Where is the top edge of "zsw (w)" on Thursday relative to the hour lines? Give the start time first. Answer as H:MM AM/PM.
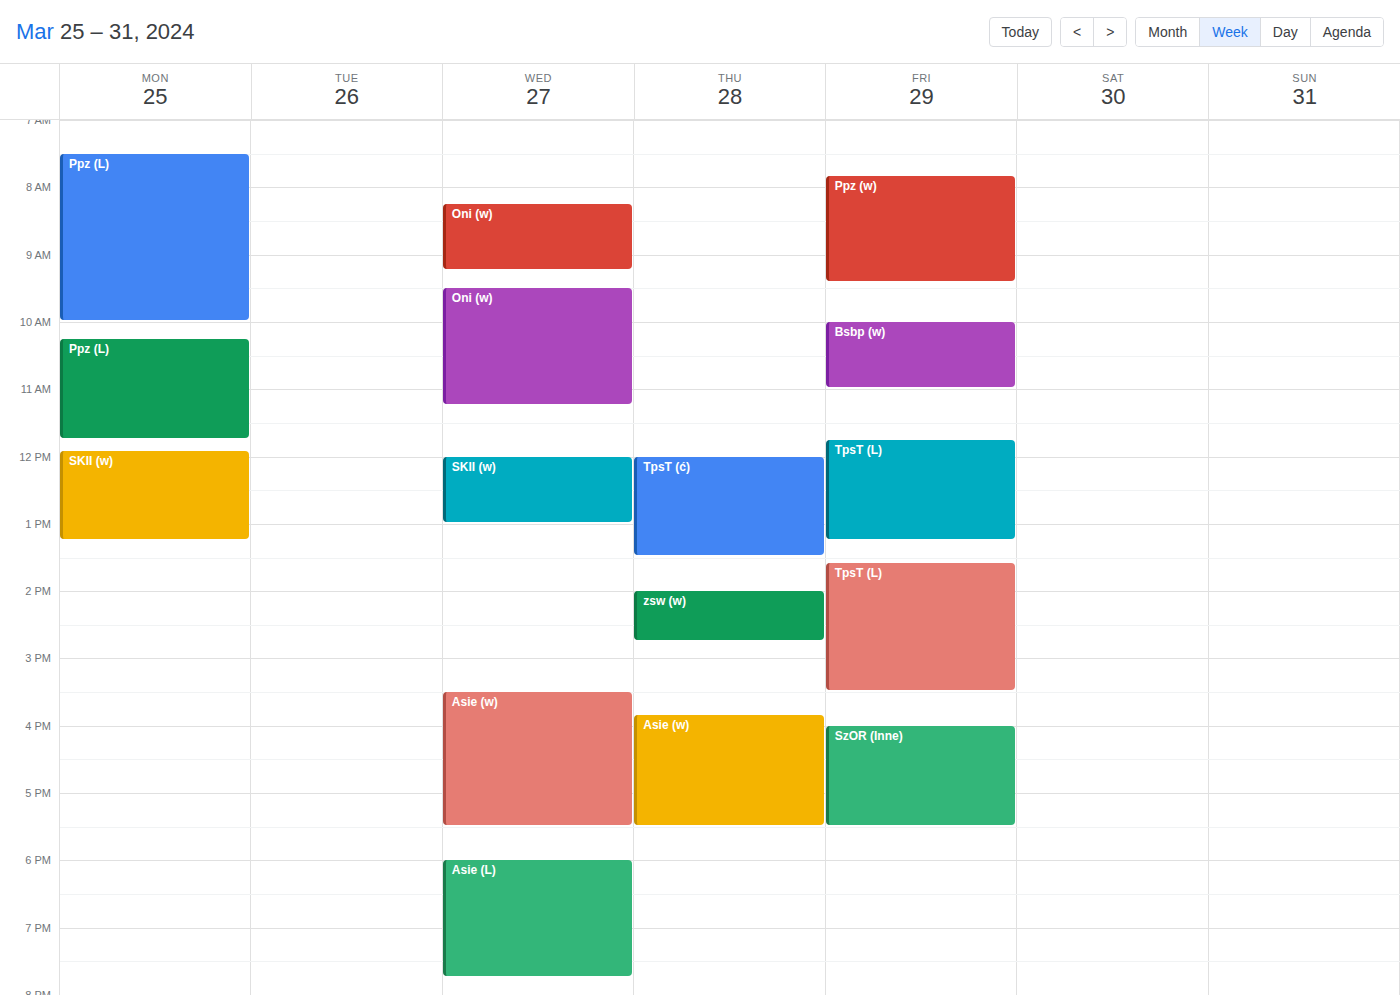
2:00 PM -- exactly on the 2 PM line.